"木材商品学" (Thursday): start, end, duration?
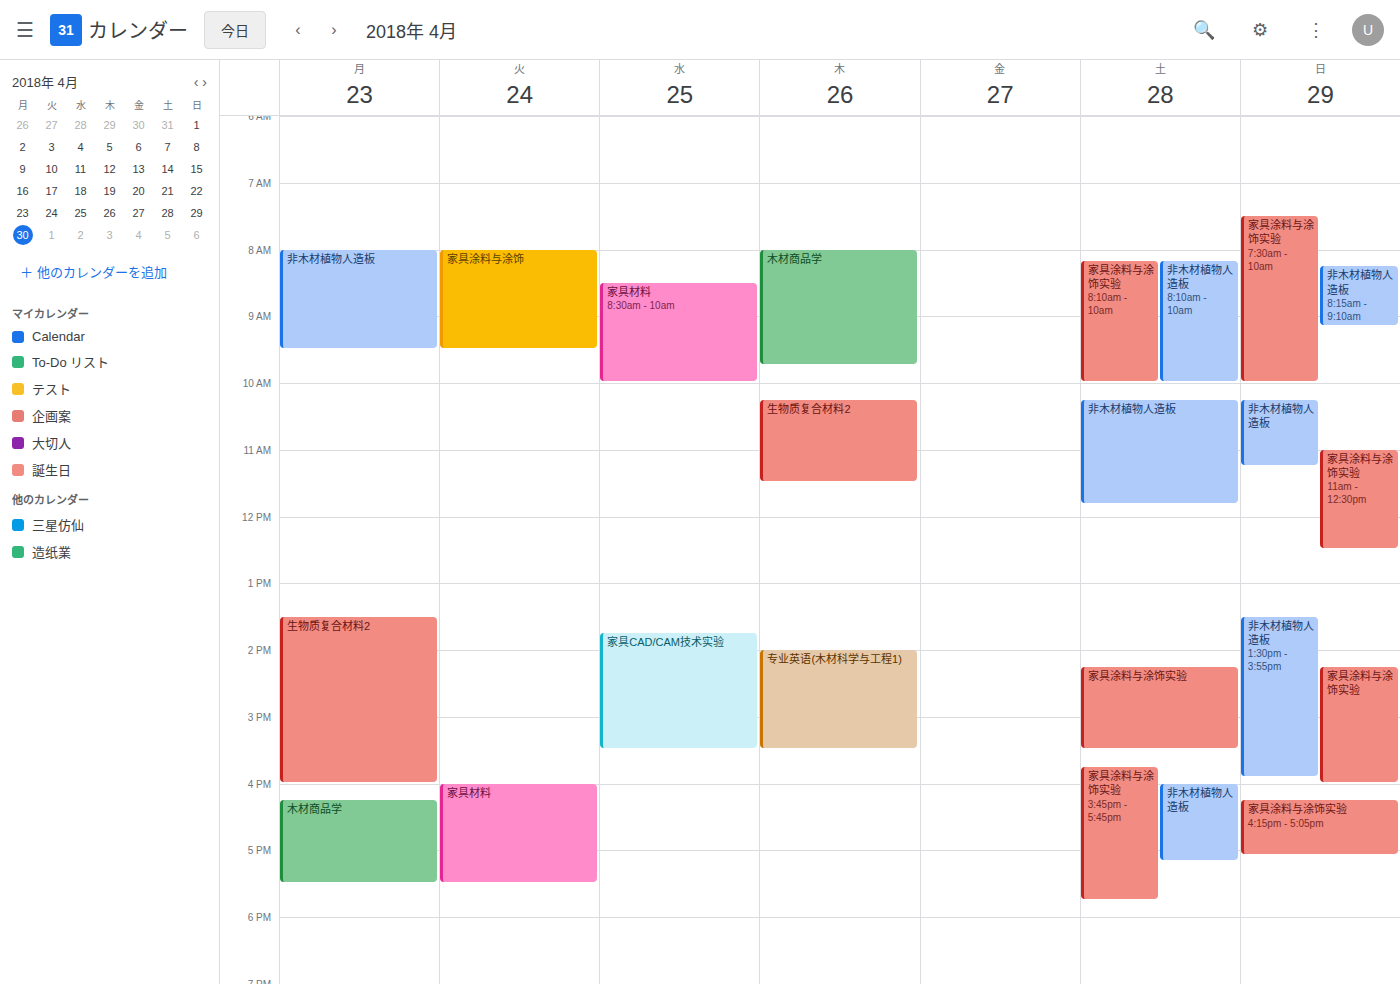
08:00 to 09:45, 1 hour 45 minutes